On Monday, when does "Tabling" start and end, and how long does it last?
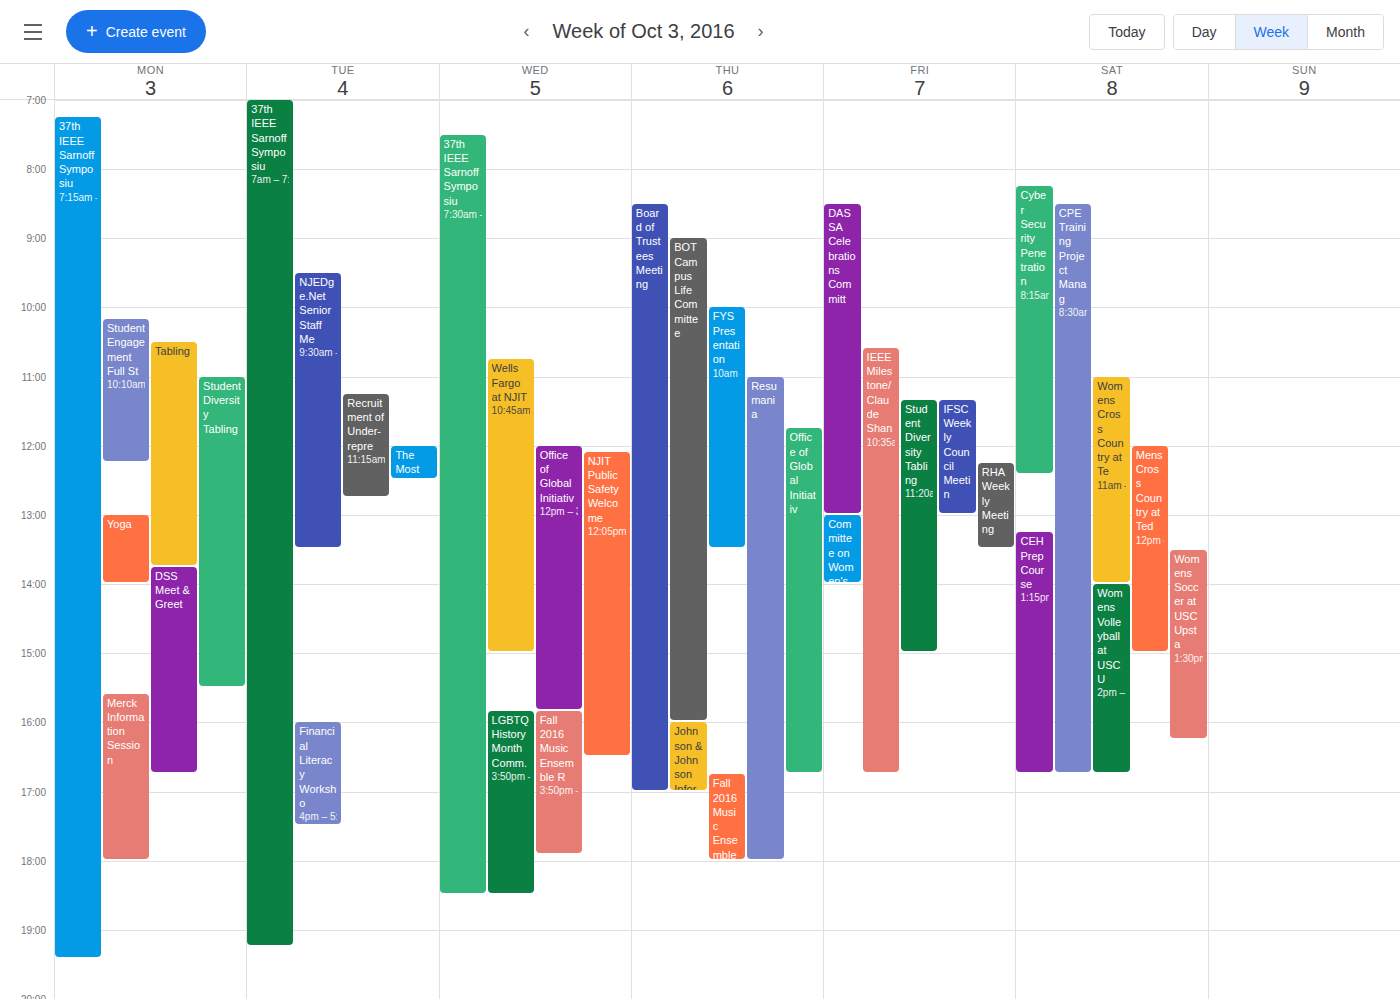
10:30 AM to 1:45 PM, 3 hours 15 minutes